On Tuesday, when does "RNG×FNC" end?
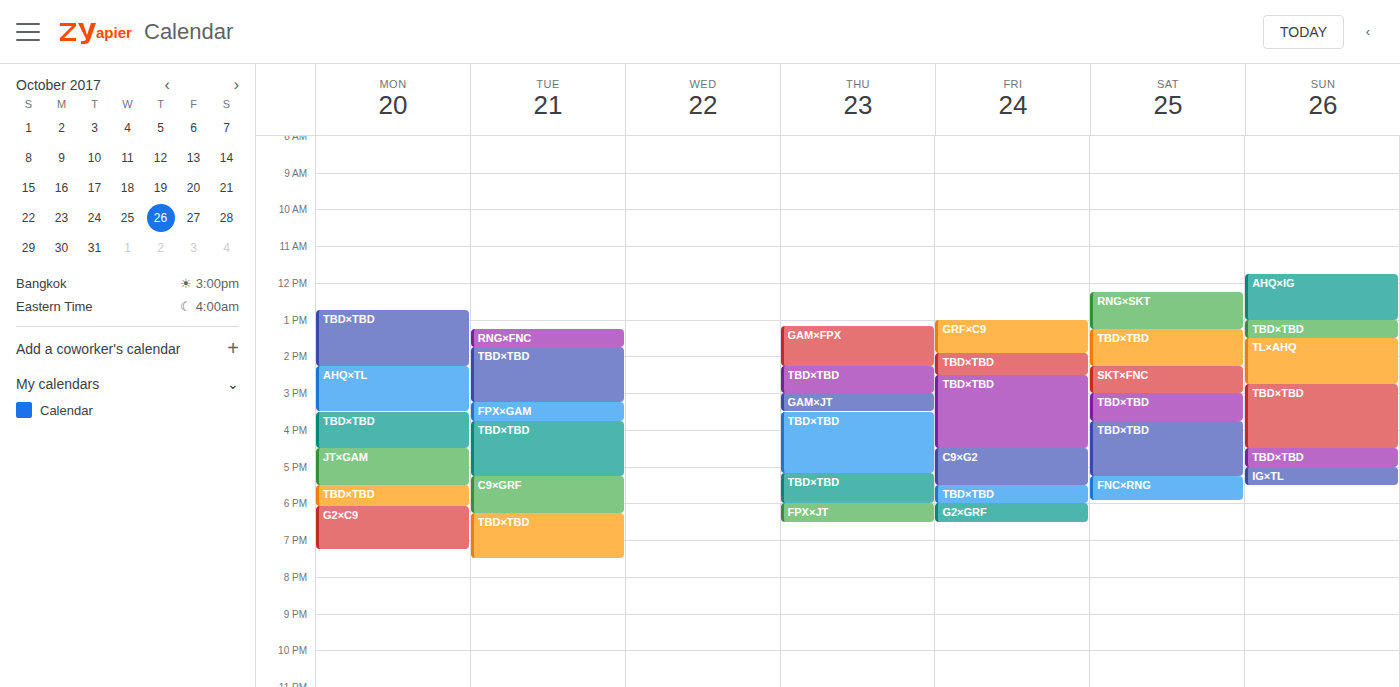
1:45 PM